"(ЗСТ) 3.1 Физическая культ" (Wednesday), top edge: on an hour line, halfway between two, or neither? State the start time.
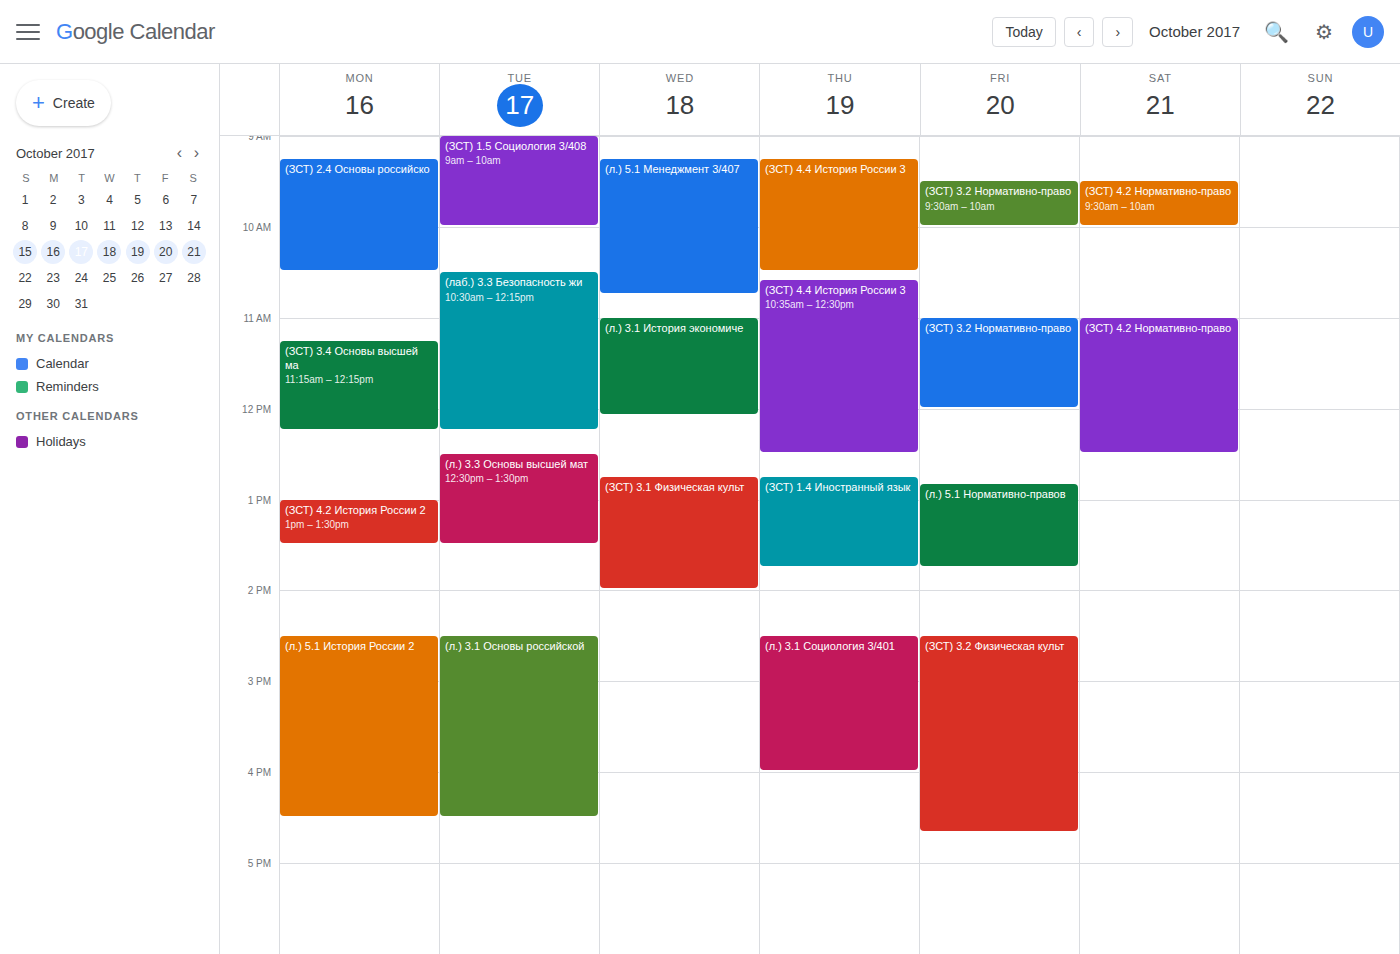
12:45 PM -- neither: three quarters of the way from the 12 PM line to the 1 PM line.